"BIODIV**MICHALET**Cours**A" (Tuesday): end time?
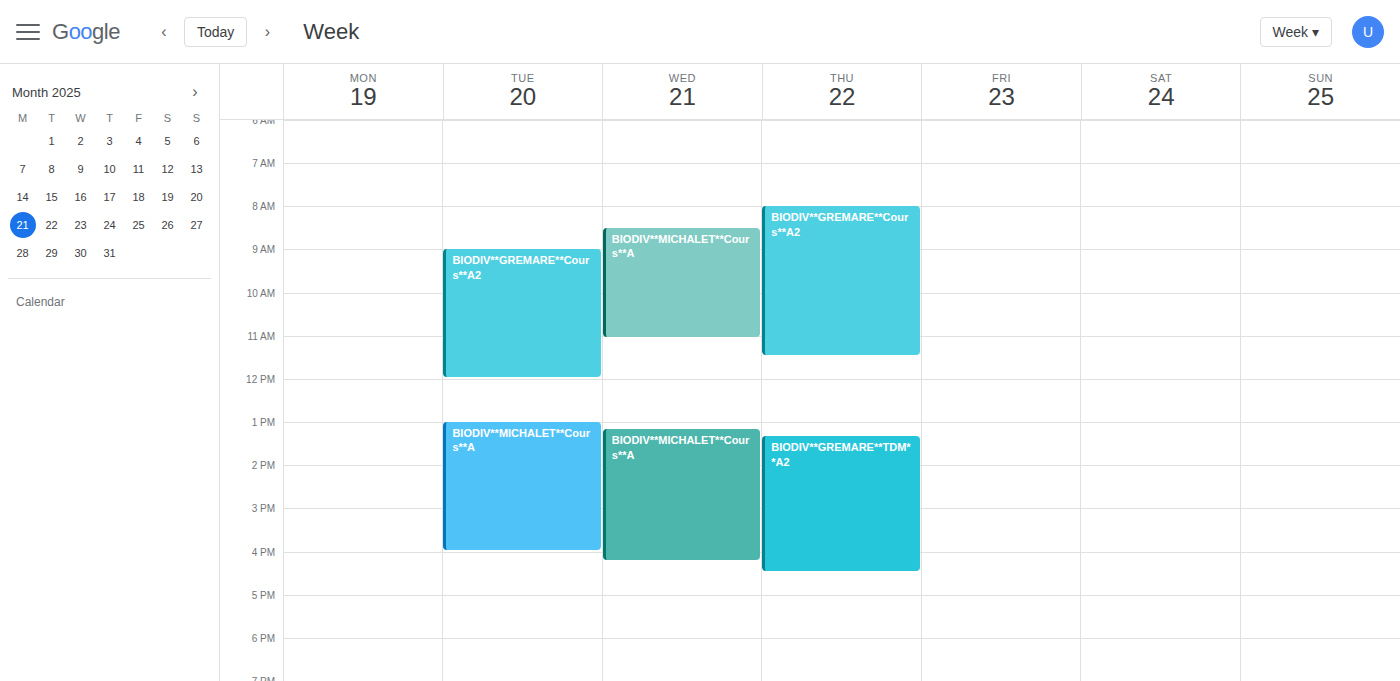
4:00 PM